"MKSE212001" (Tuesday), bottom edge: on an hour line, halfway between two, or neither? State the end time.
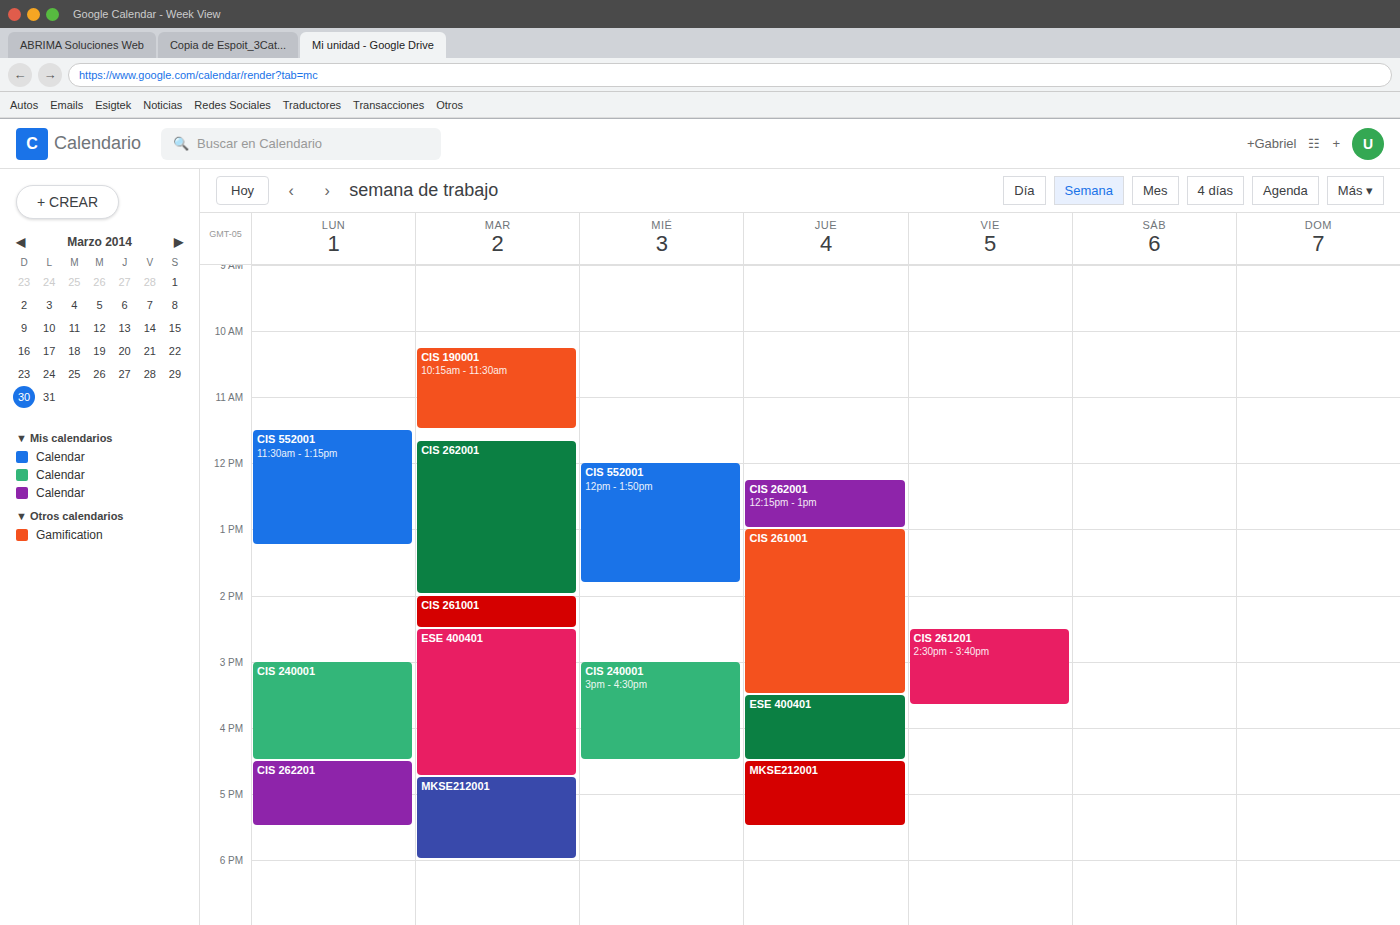
6:00 PM -- exactly on the 6 PM line.